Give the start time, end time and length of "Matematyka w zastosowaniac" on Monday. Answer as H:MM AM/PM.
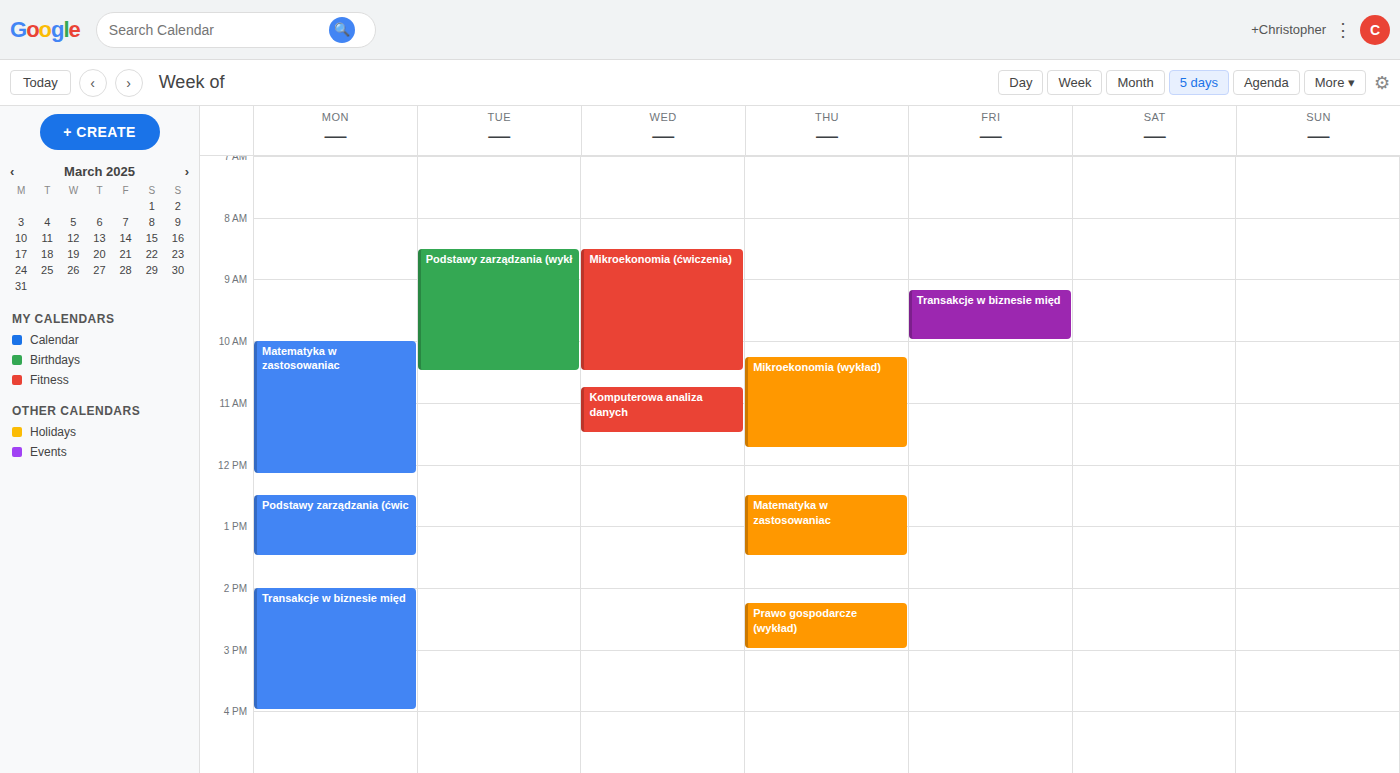
10:00 AM to 12:10 PM, 2 hours 10 minutes